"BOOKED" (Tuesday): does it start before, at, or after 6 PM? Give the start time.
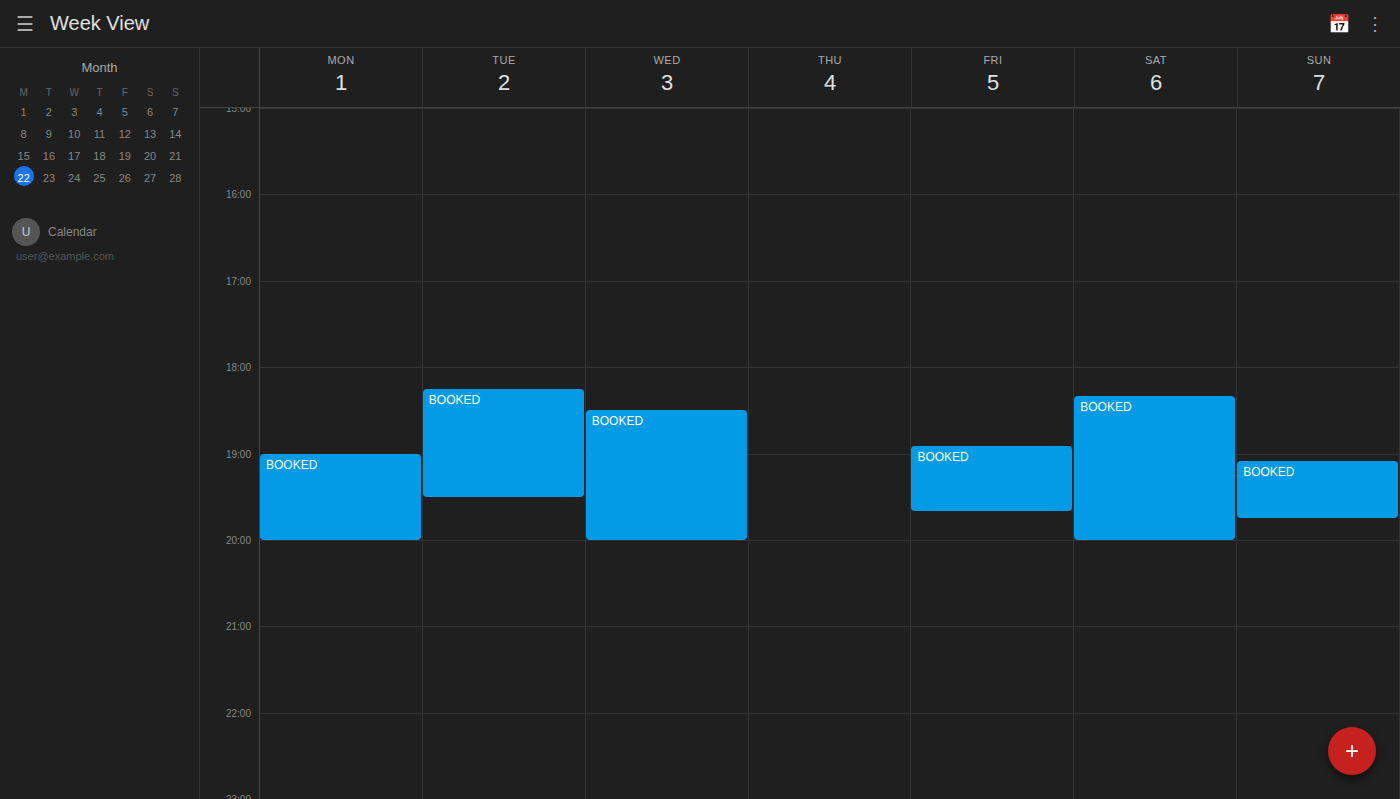
6:15 PM -- after 6 PM, 15 minutes below the 6 PM line.